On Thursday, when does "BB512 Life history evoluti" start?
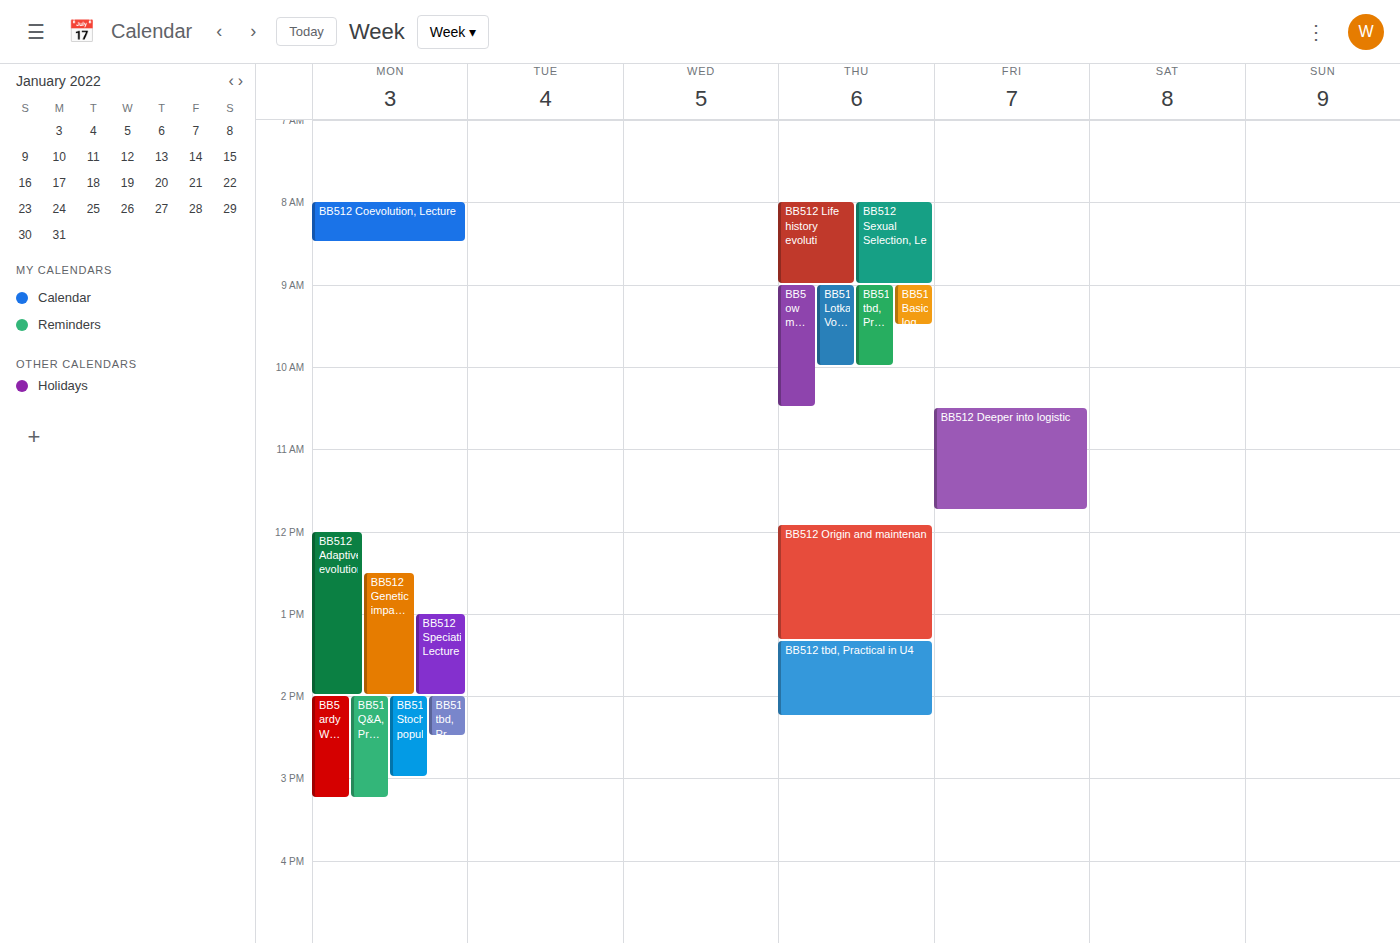
8:00 AM